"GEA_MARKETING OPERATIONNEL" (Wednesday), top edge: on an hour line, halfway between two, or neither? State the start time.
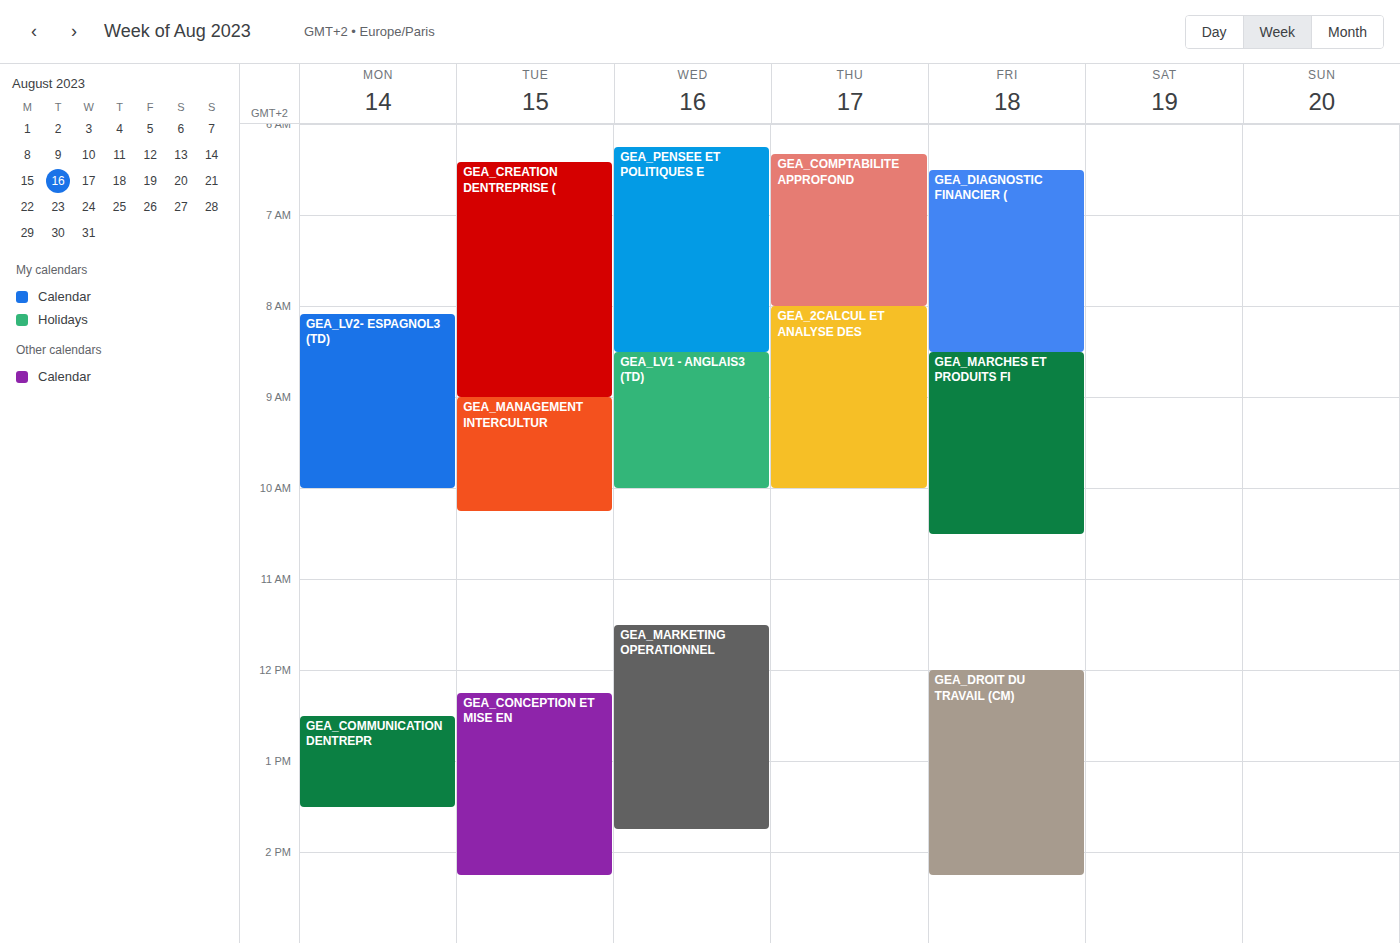
11:30 AM -- halfway between the 11 AM and 12 PM lines.